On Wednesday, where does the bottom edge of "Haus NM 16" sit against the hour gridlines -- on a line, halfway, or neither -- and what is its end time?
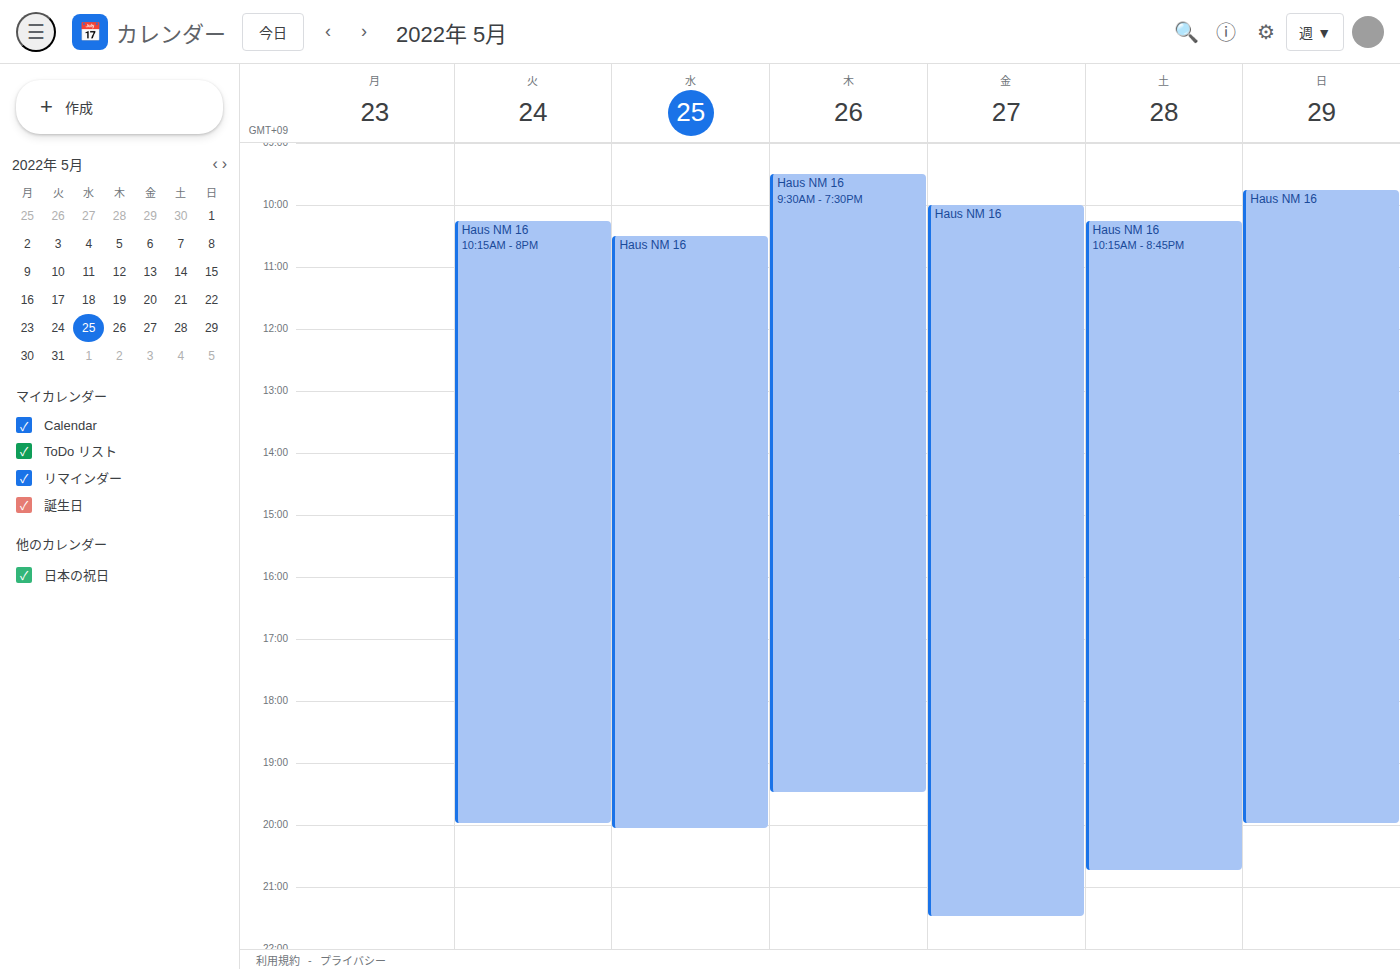
8:05 PM -- neither: 5 minutes below the 8 PM line and 55 minutes above the 9 PM line.